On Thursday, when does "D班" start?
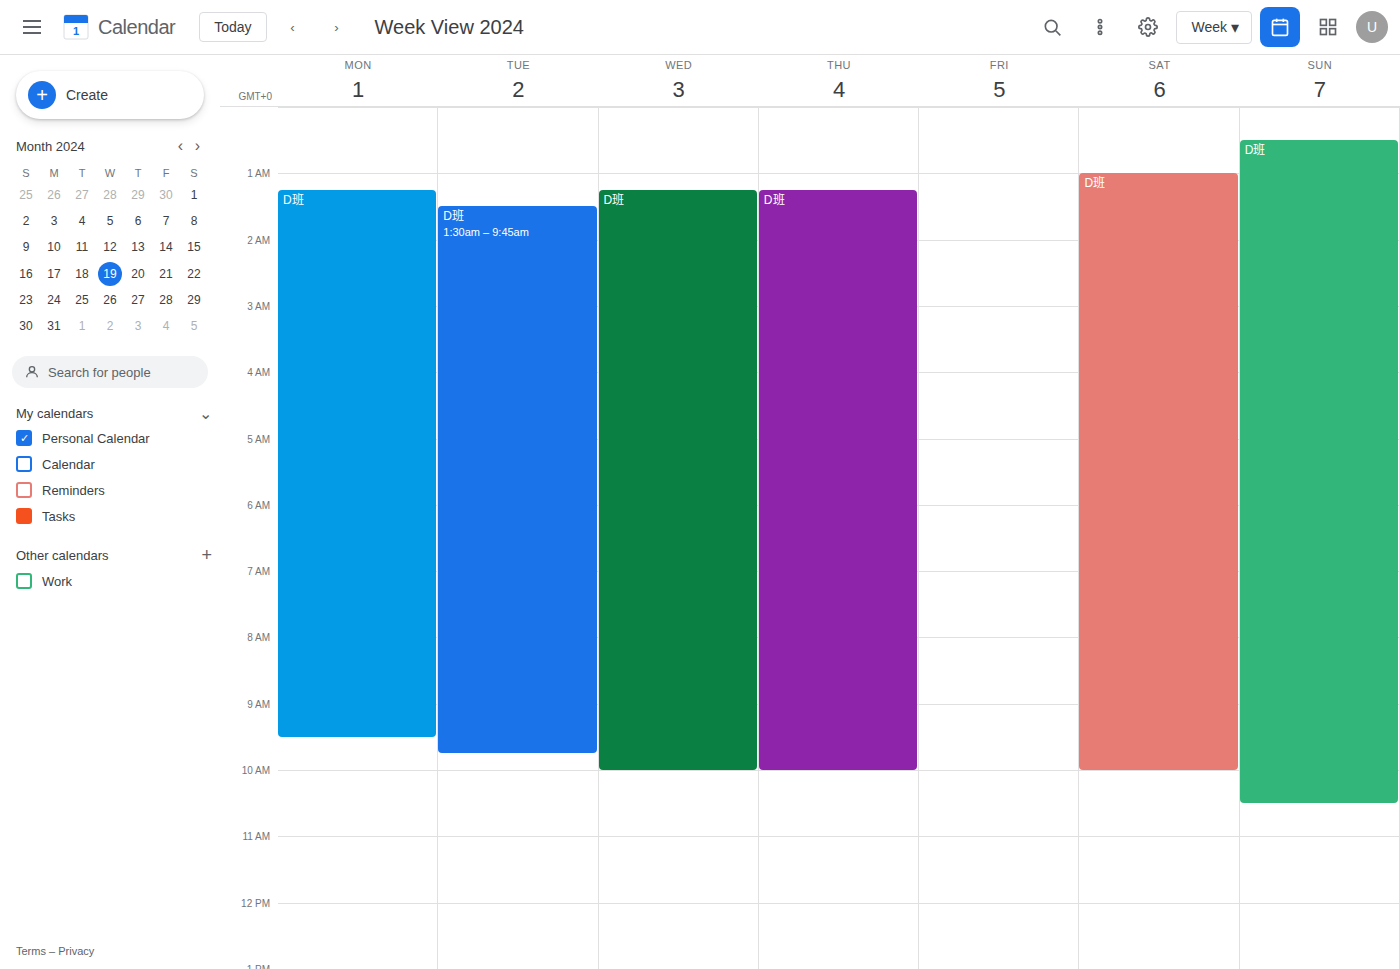
1:15 AM